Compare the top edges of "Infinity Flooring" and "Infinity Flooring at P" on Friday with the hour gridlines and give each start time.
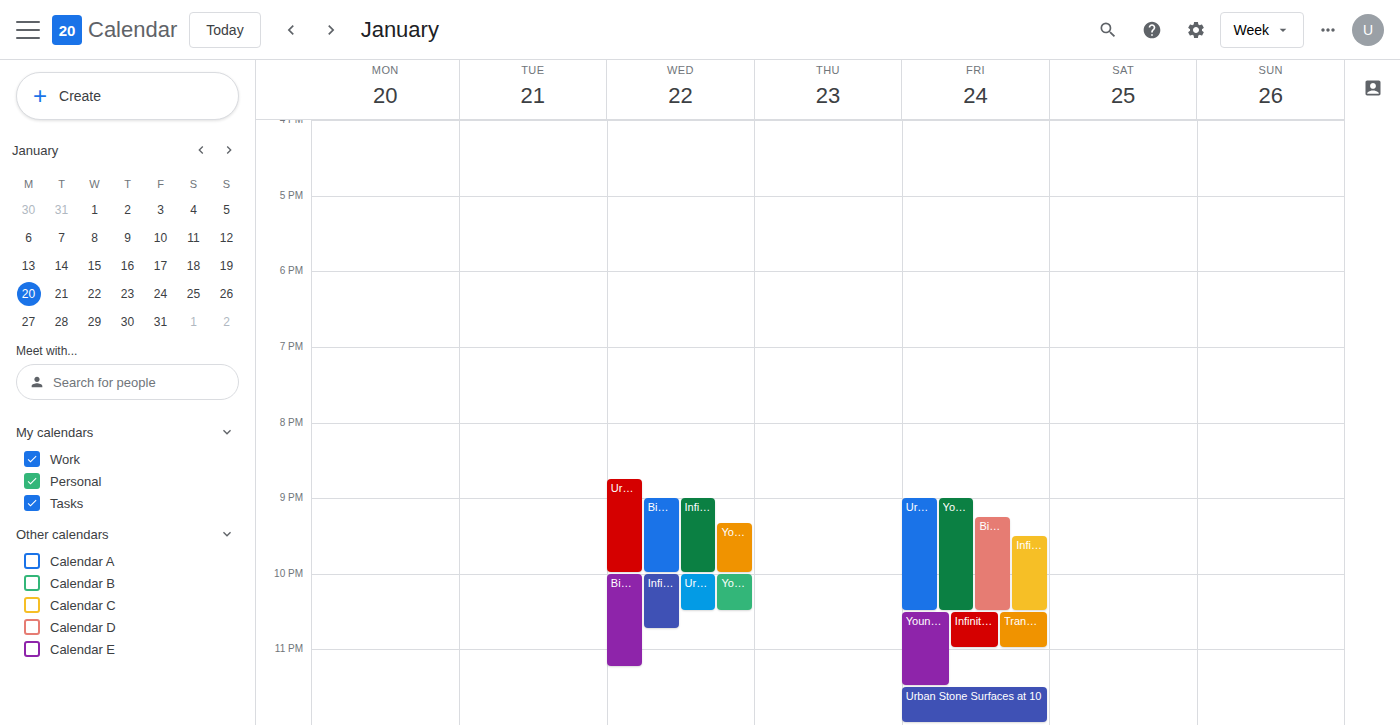
"Infinity Flooring": 10:30 PM, halfway between the 10 PM and 11 PM lines. "Infinity Flooring at P": 9:30 PM, halfway between the 9 PM and 10 PM lines.